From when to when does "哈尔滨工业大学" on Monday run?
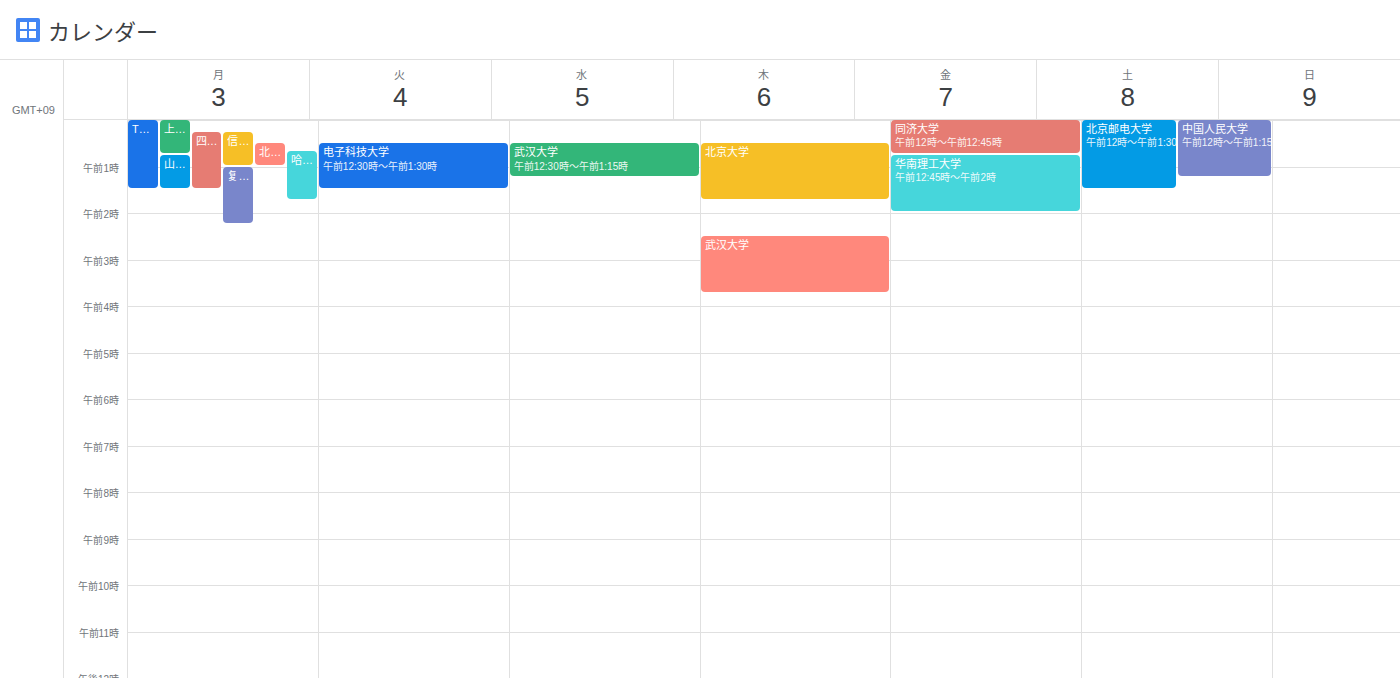
12:40 AM to 1:45 AM